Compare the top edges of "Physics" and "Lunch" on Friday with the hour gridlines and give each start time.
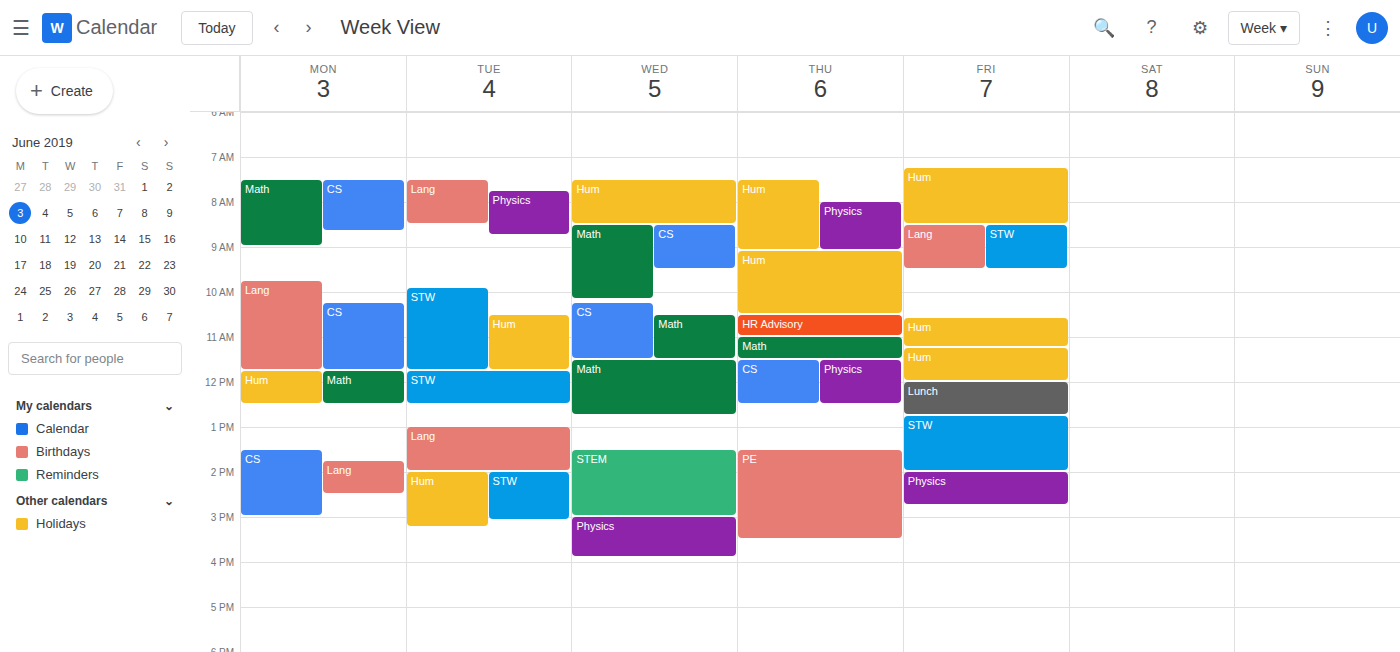
"Physics": 14:00, exactly on the 14:00 line. "Lunch": 12:00, exactly on the 12:00 line.